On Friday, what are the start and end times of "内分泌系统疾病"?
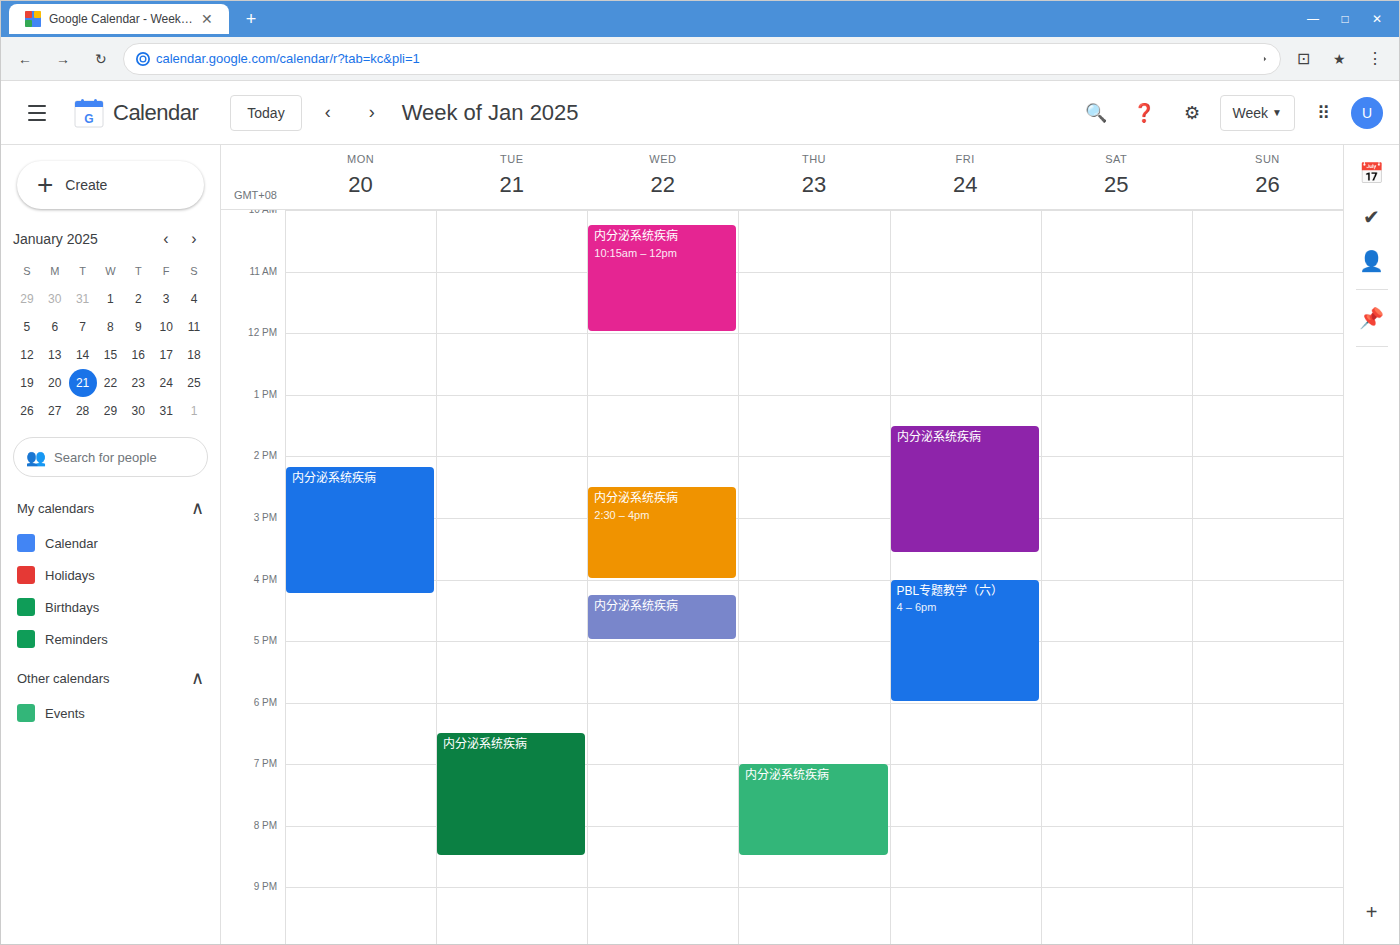
1:30 PM to 3:35 PM